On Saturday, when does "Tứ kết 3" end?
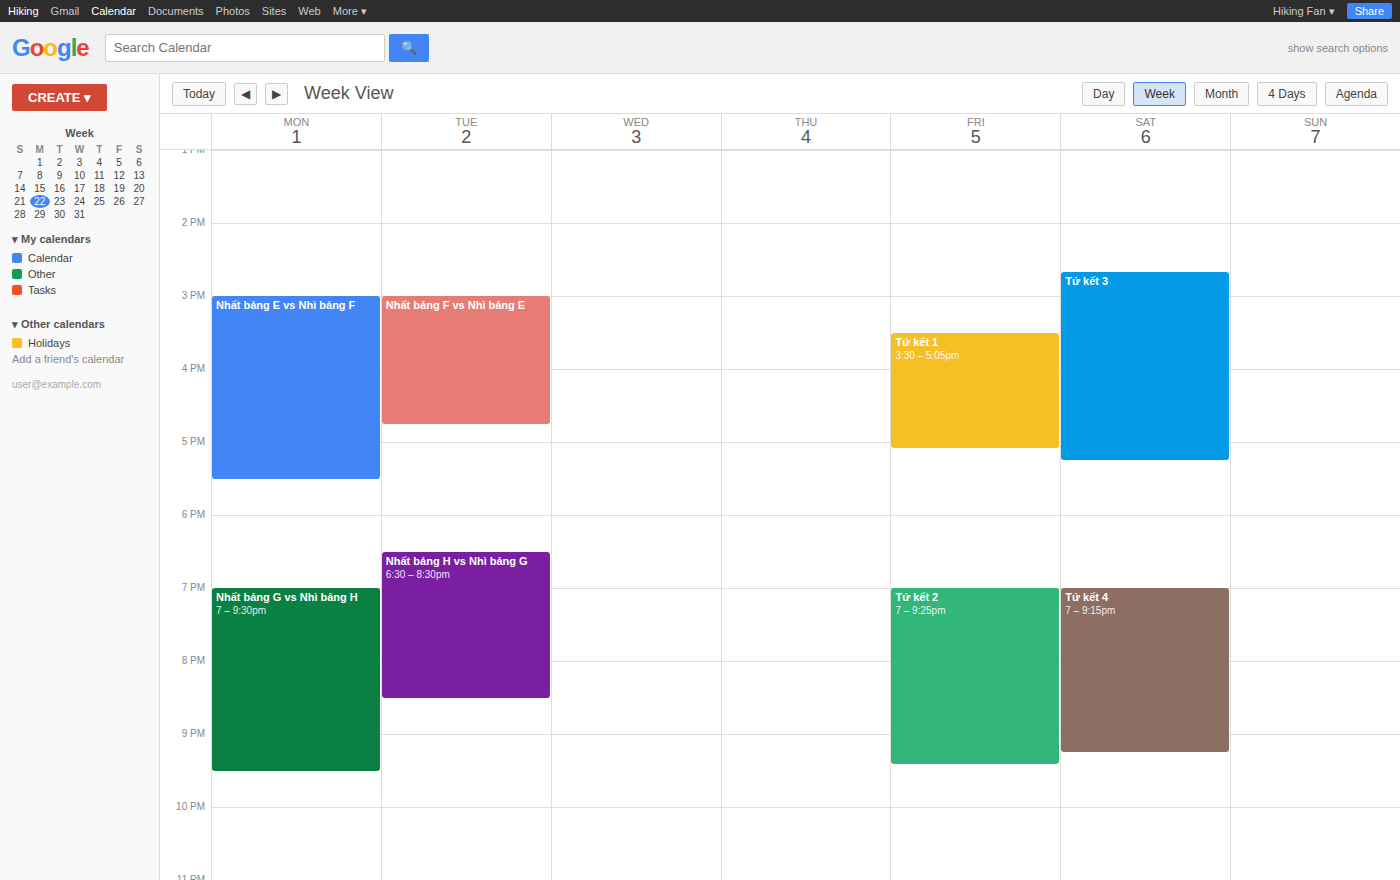
5:15 PM